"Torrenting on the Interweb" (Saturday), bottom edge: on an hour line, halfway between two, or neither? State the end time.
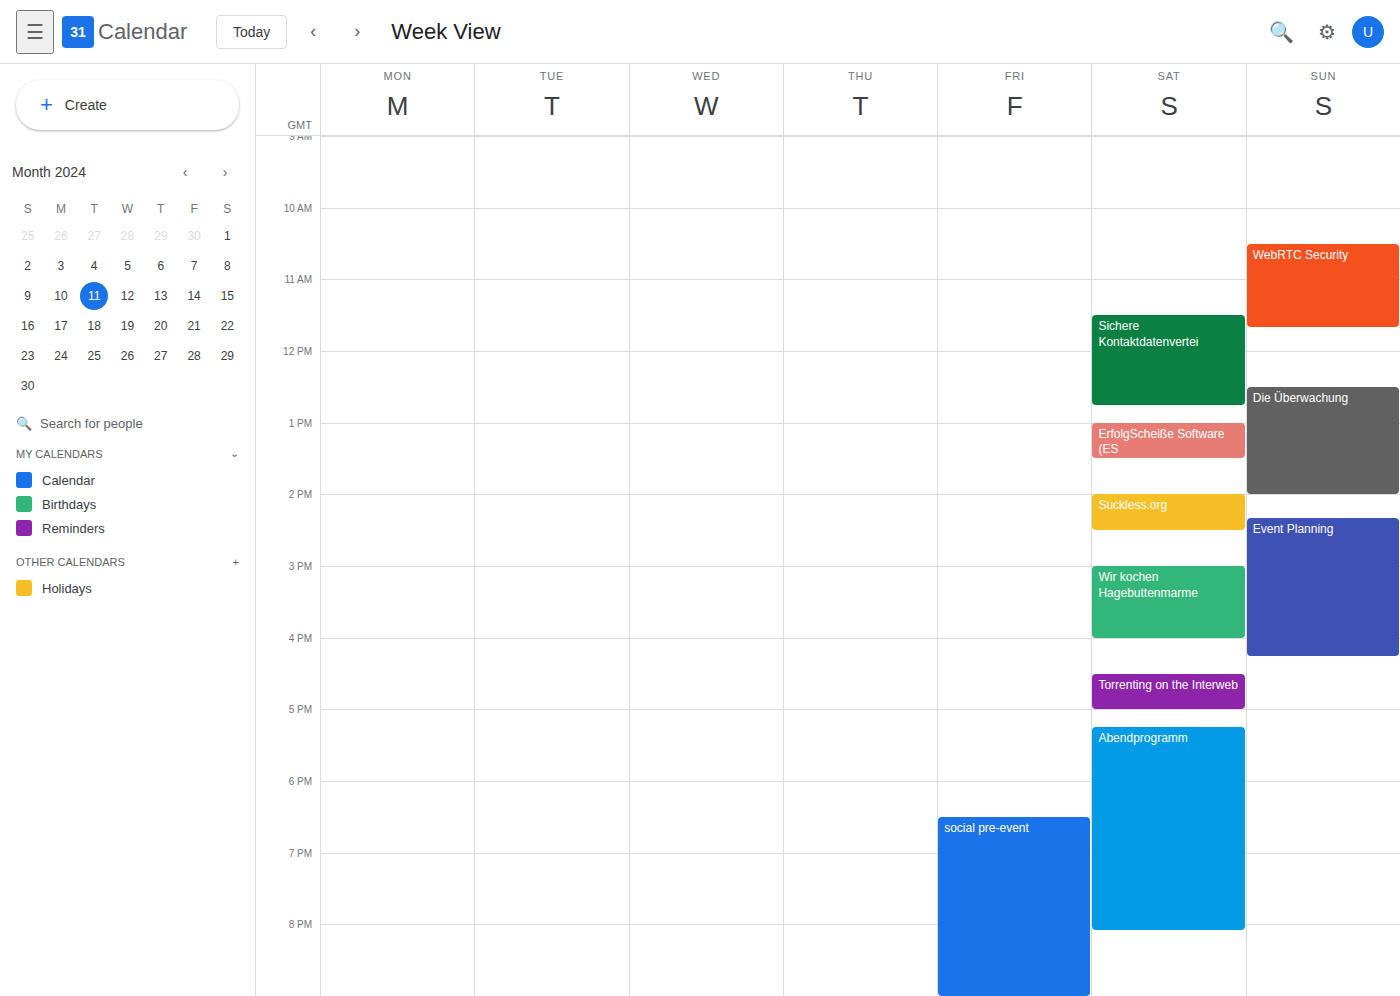
5:00 PM -- exactly on the 5 PM line.